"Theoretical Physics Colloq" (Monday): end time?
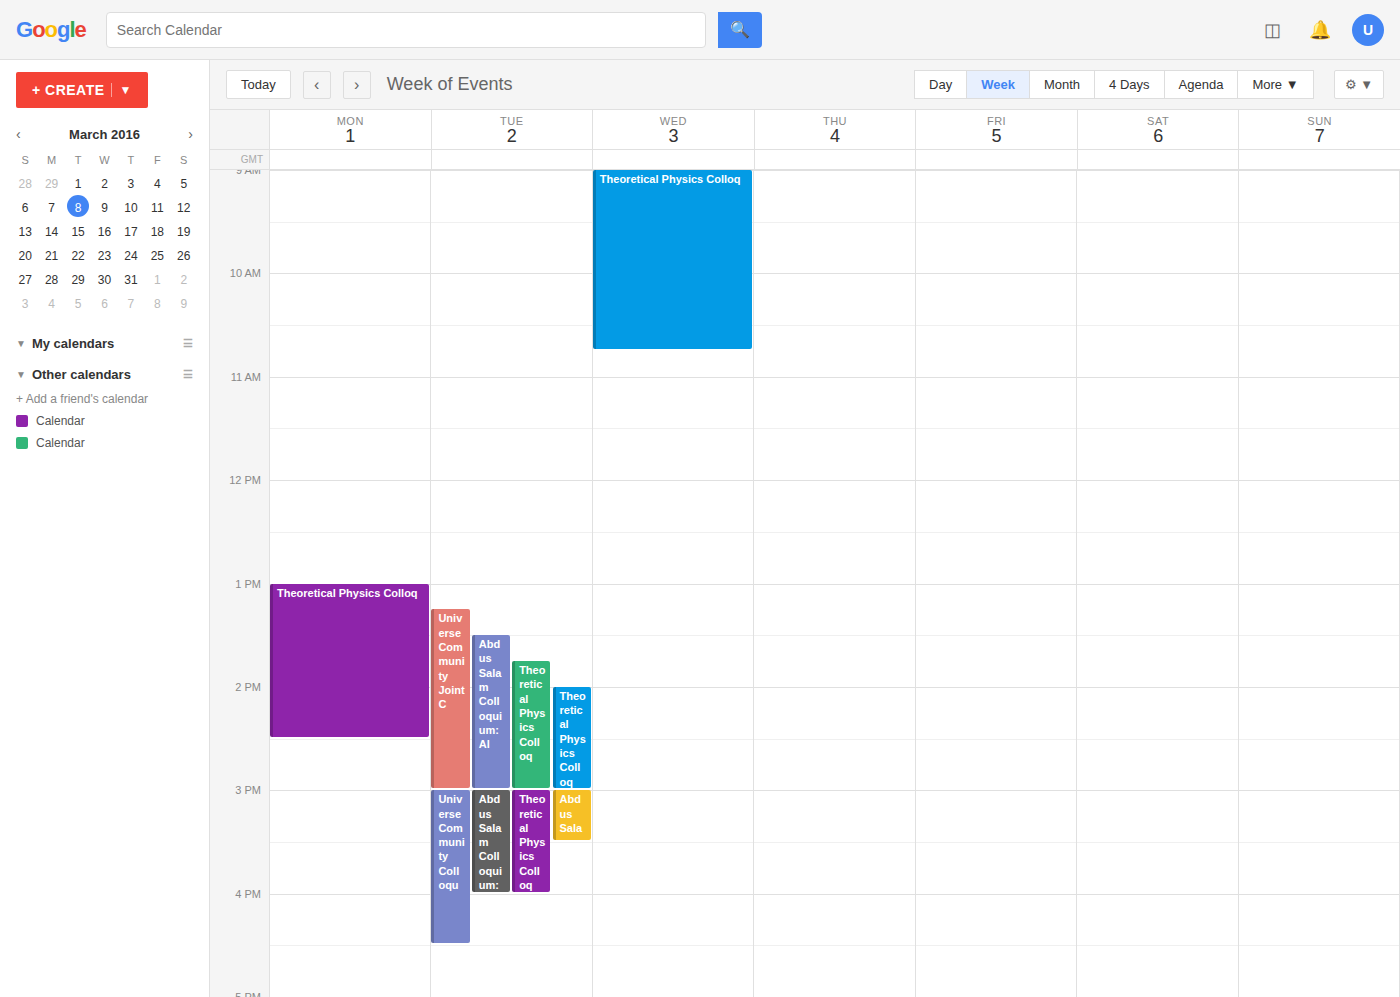
2:30 PM